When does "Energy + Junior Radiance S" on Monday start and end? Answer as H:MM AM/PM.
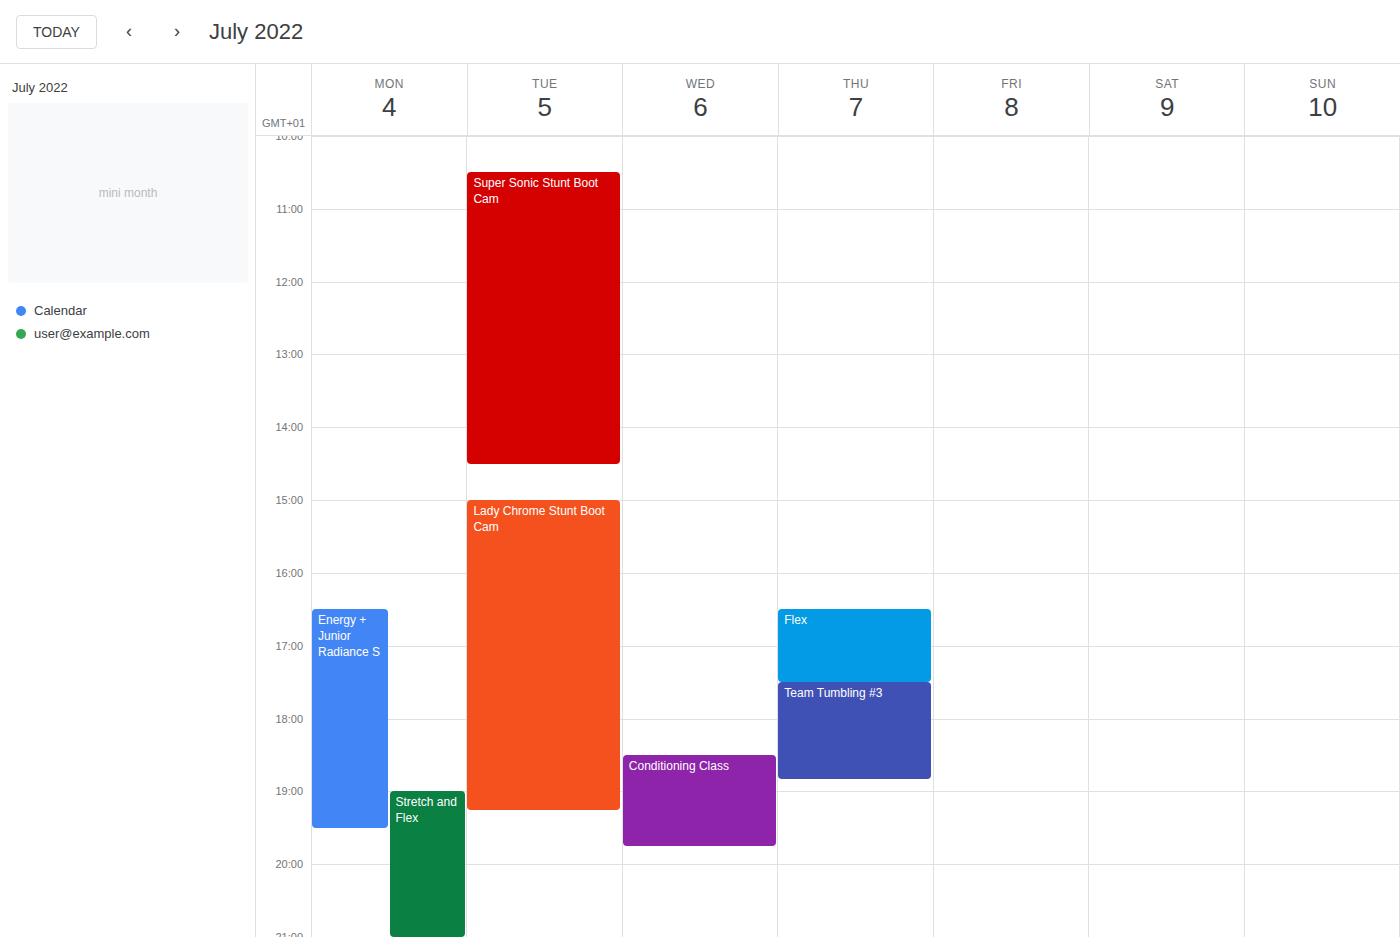
4:30 PM to 7:30 PM